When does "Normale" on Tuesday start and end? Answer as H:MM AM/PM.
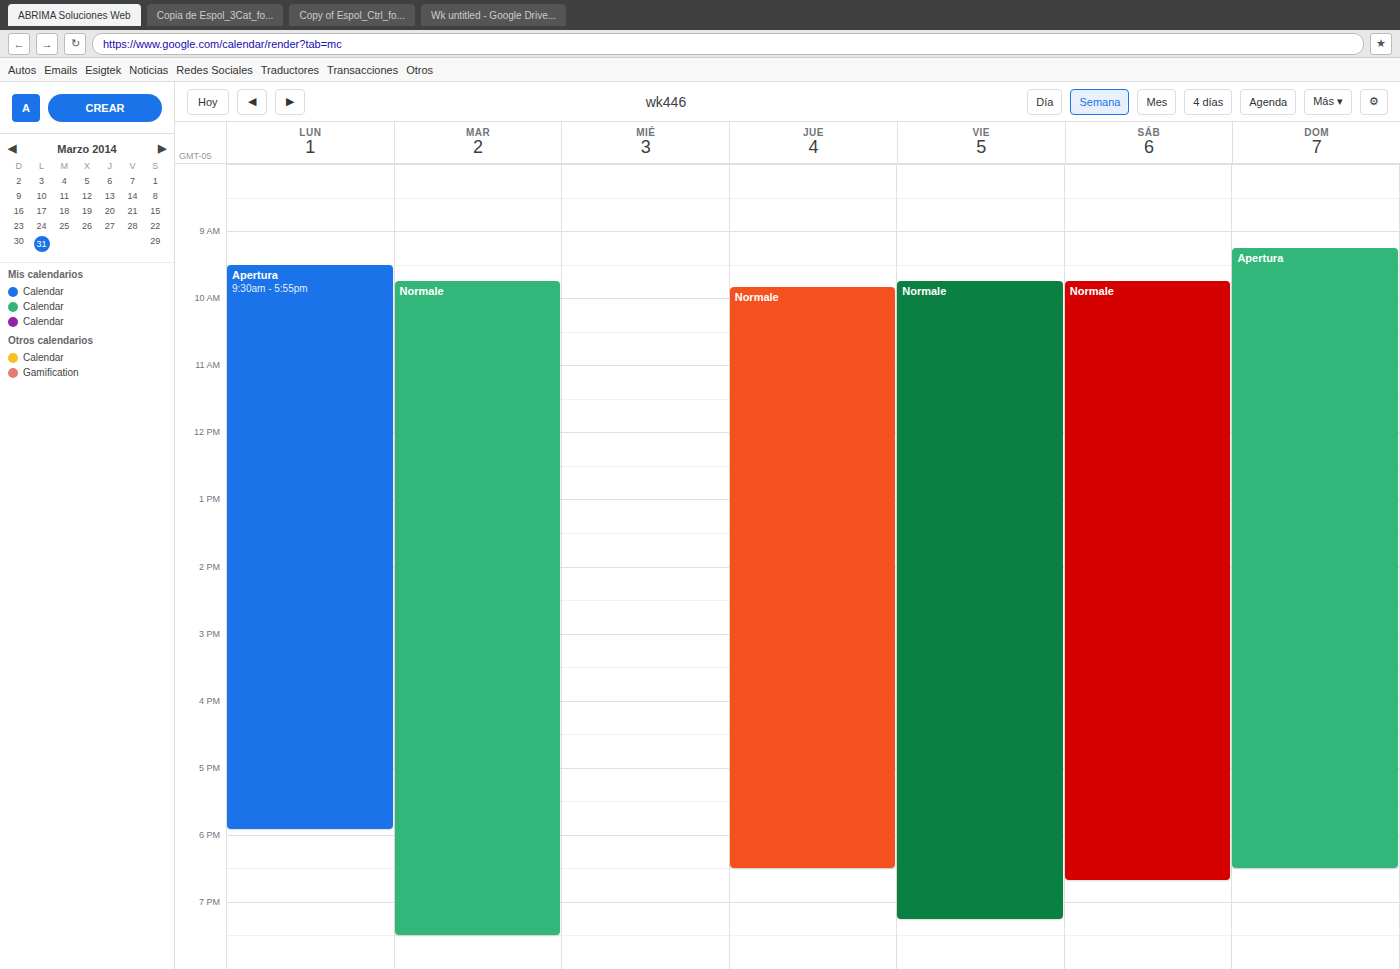
9:45 AM to 7:30 PM